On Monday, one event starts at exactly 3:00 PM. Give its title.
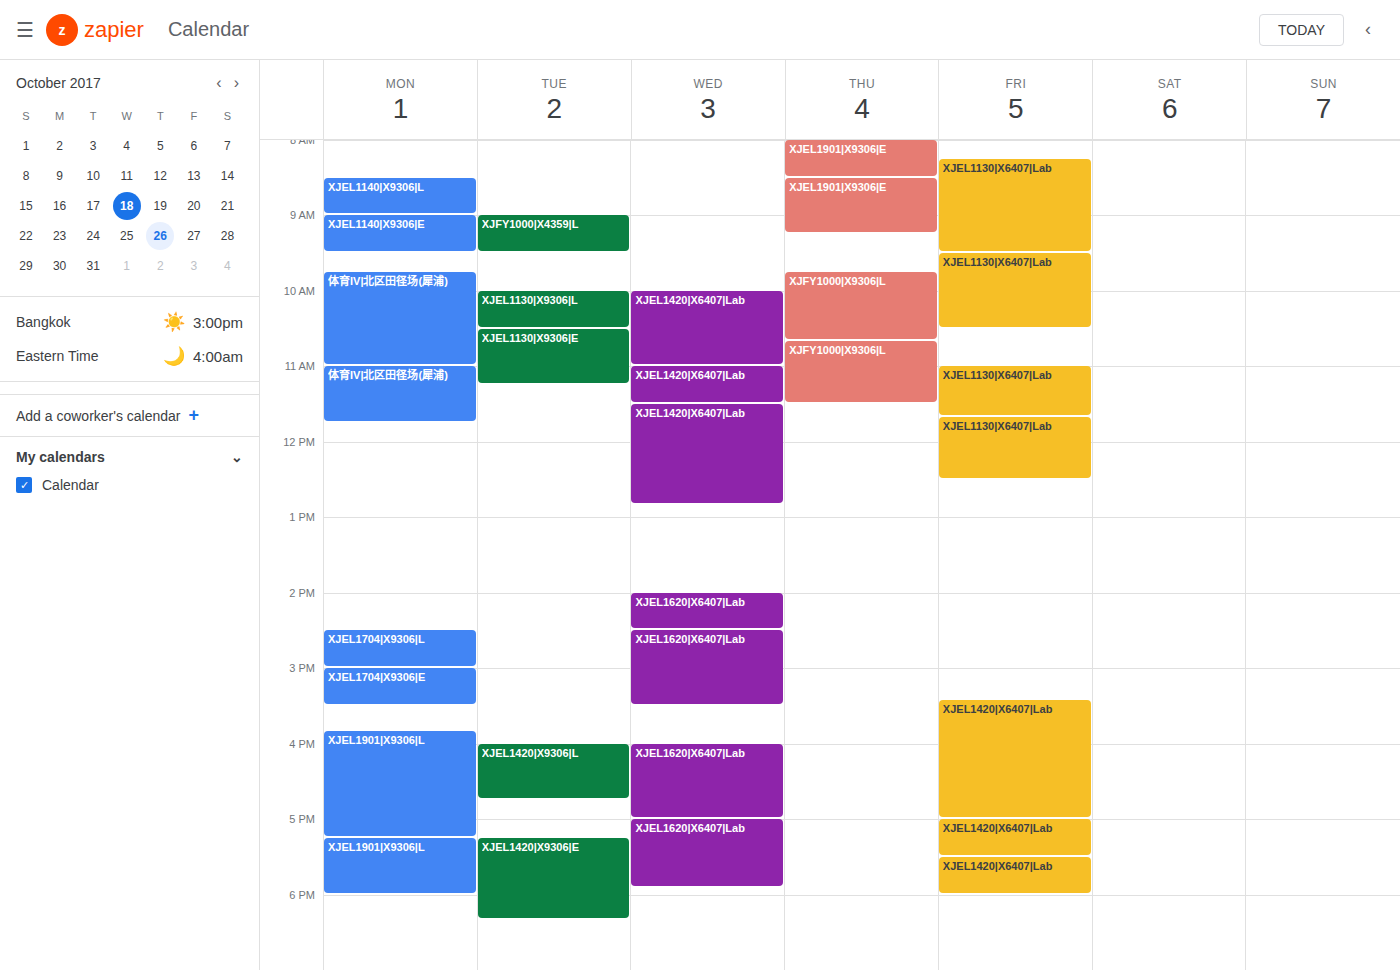
"XJEL1704|X9306|E"